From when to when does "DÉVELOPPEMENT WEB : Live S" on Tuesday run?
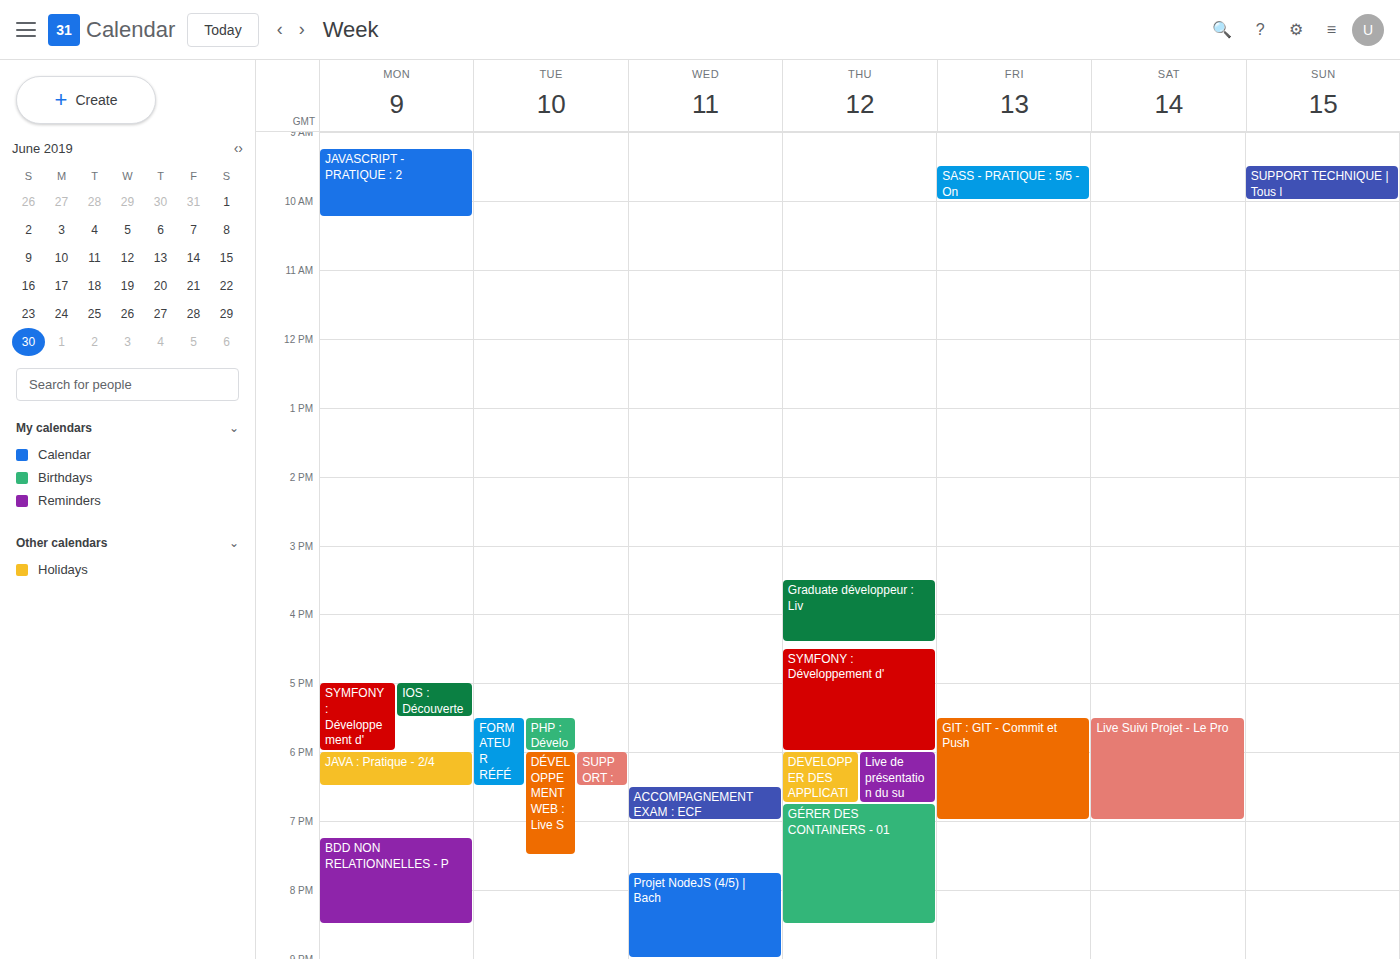
6:00 PM to 7:30 PM